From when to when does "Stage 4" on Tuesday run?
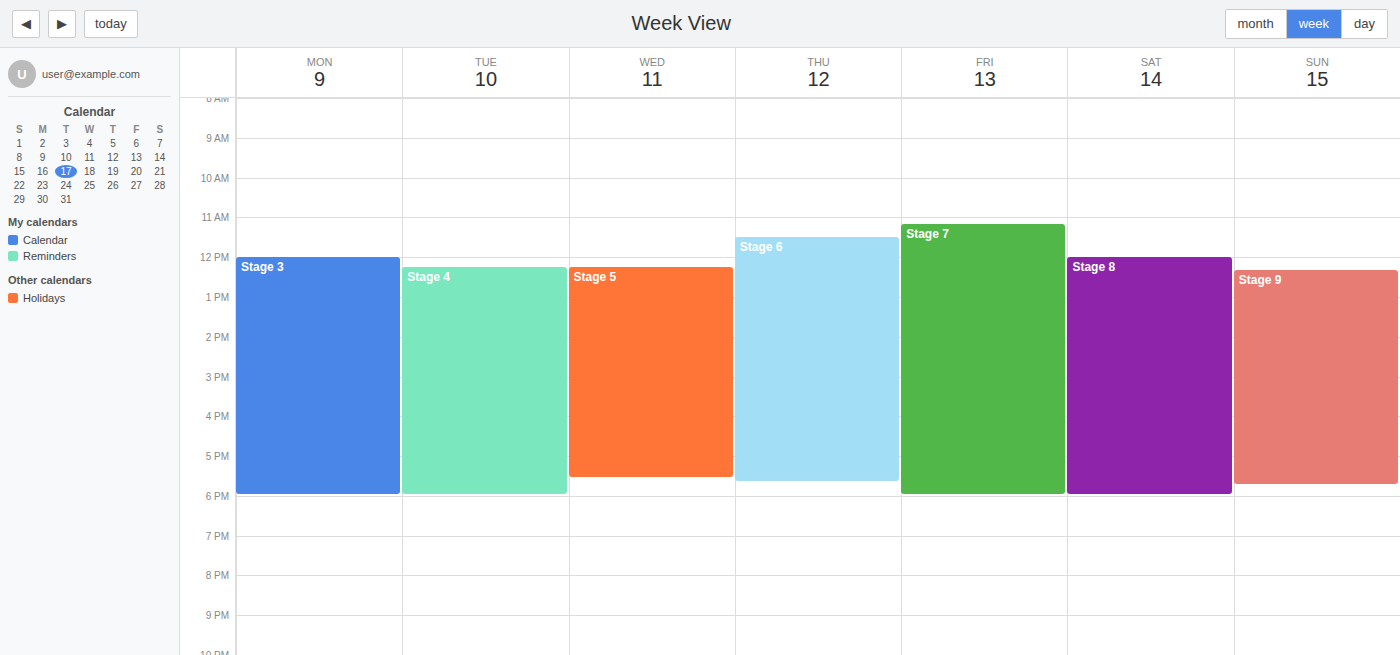
12:15 PM to 6:00 PM